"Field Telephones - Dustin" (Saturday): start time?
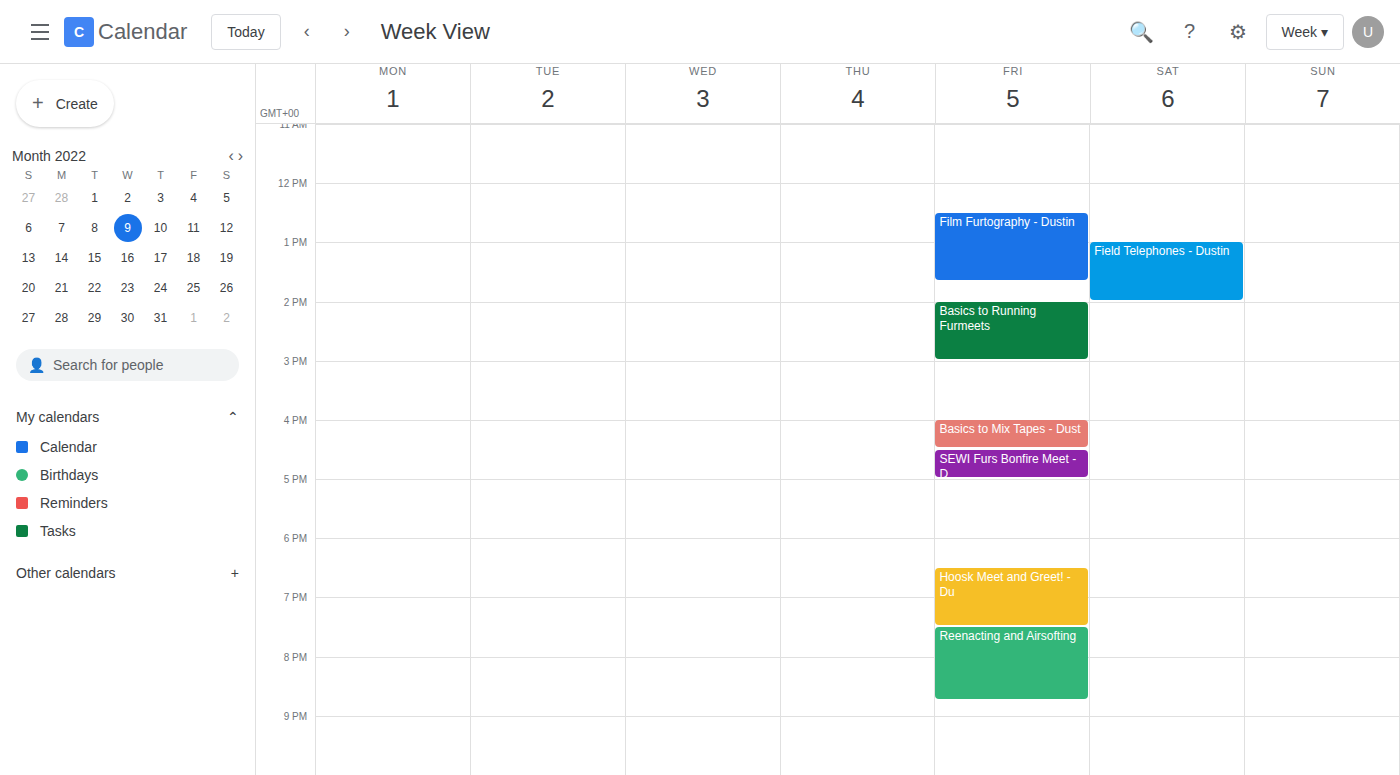
1:00 PM